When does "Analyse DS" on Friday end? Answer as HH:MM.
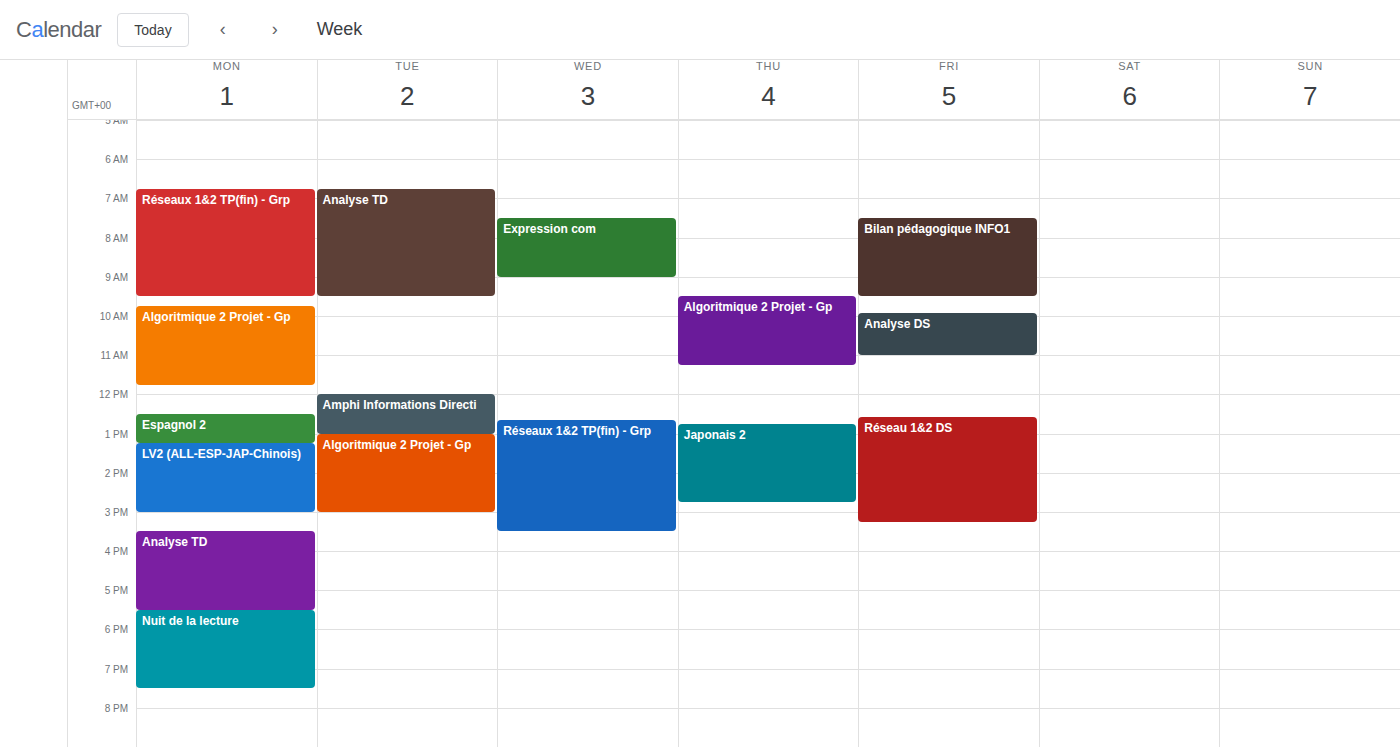
11:00